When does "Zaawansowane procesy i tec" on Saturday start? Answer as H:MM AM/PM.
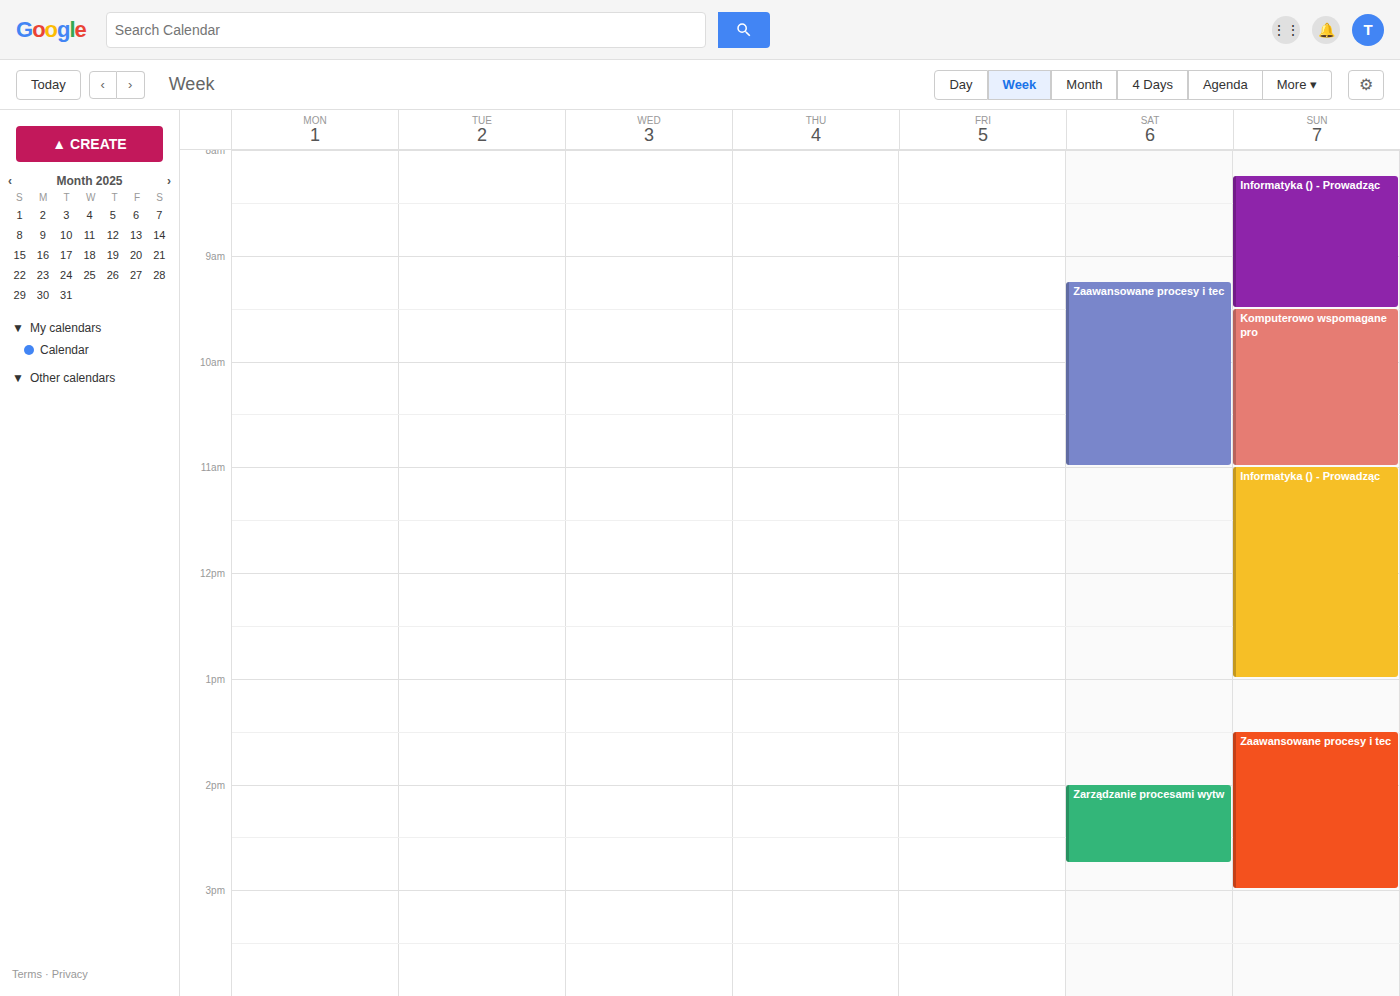
9:15 AM